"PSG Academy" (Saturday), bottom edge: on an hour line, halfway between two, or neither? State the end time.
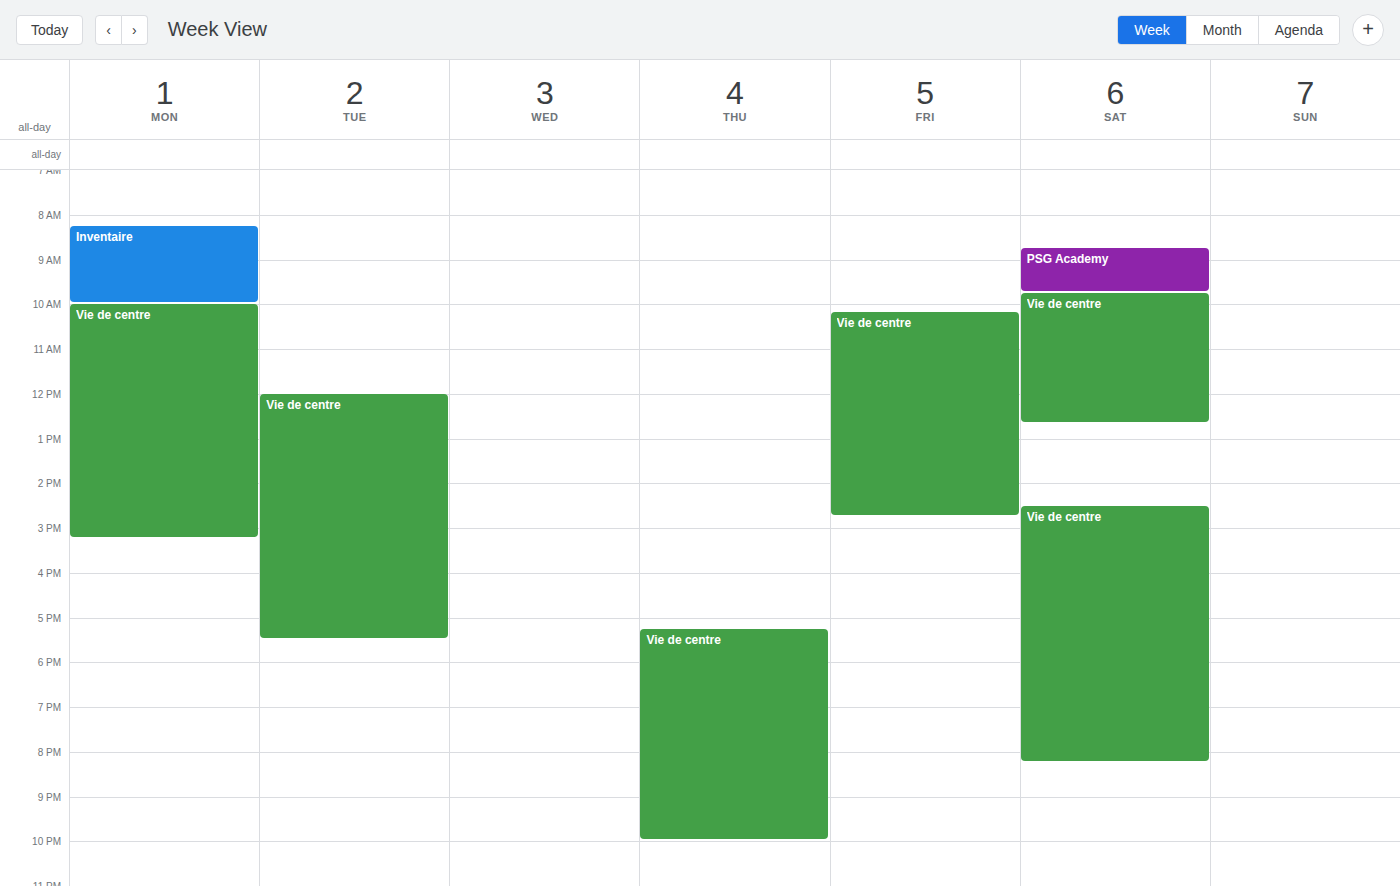
09:45 -- neither: three quarters of the way from the 09:00 line to the 10:00 line.